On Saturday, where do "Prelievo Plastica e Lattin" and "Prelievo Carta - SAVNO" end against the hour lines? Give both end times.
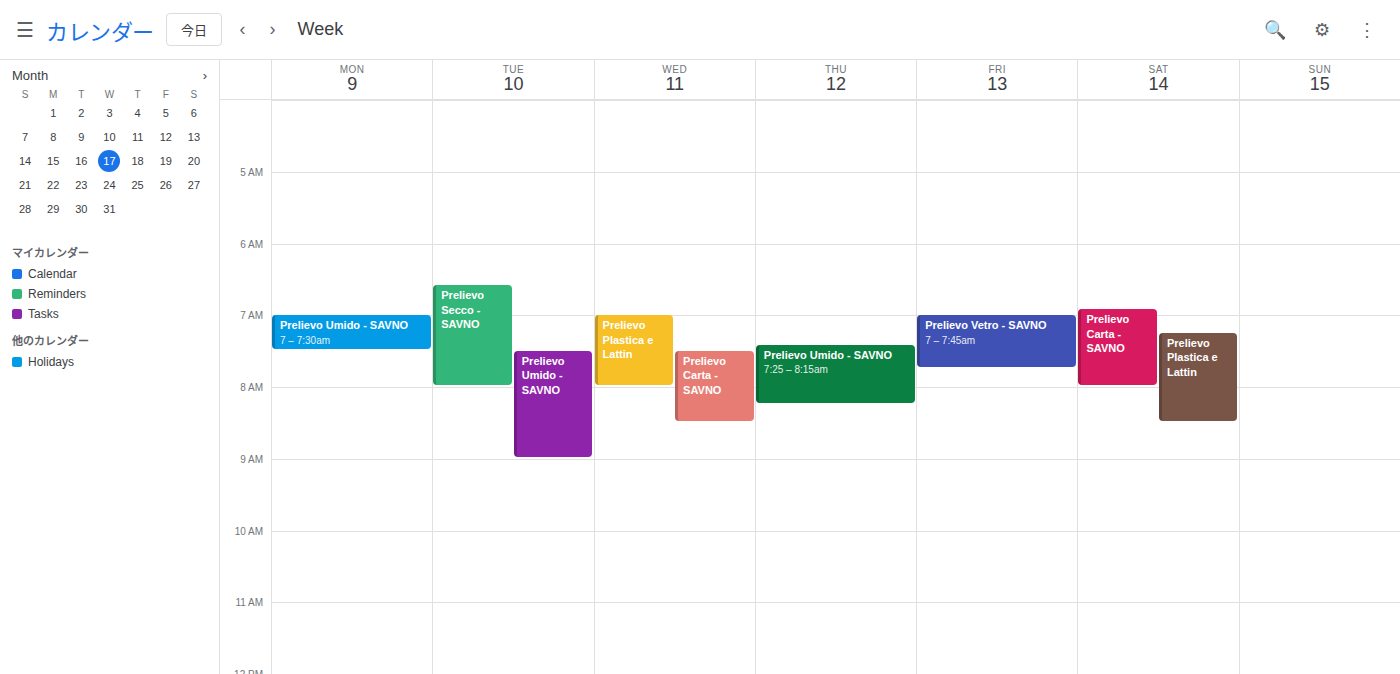
"Prelievo Plastica e Lattin": 8:30 AM, halfway between the 8 AM and 9 AM lines. "Prelievo Carta - SAVNO": 8:00 AM, exactly on the 8 AM line.